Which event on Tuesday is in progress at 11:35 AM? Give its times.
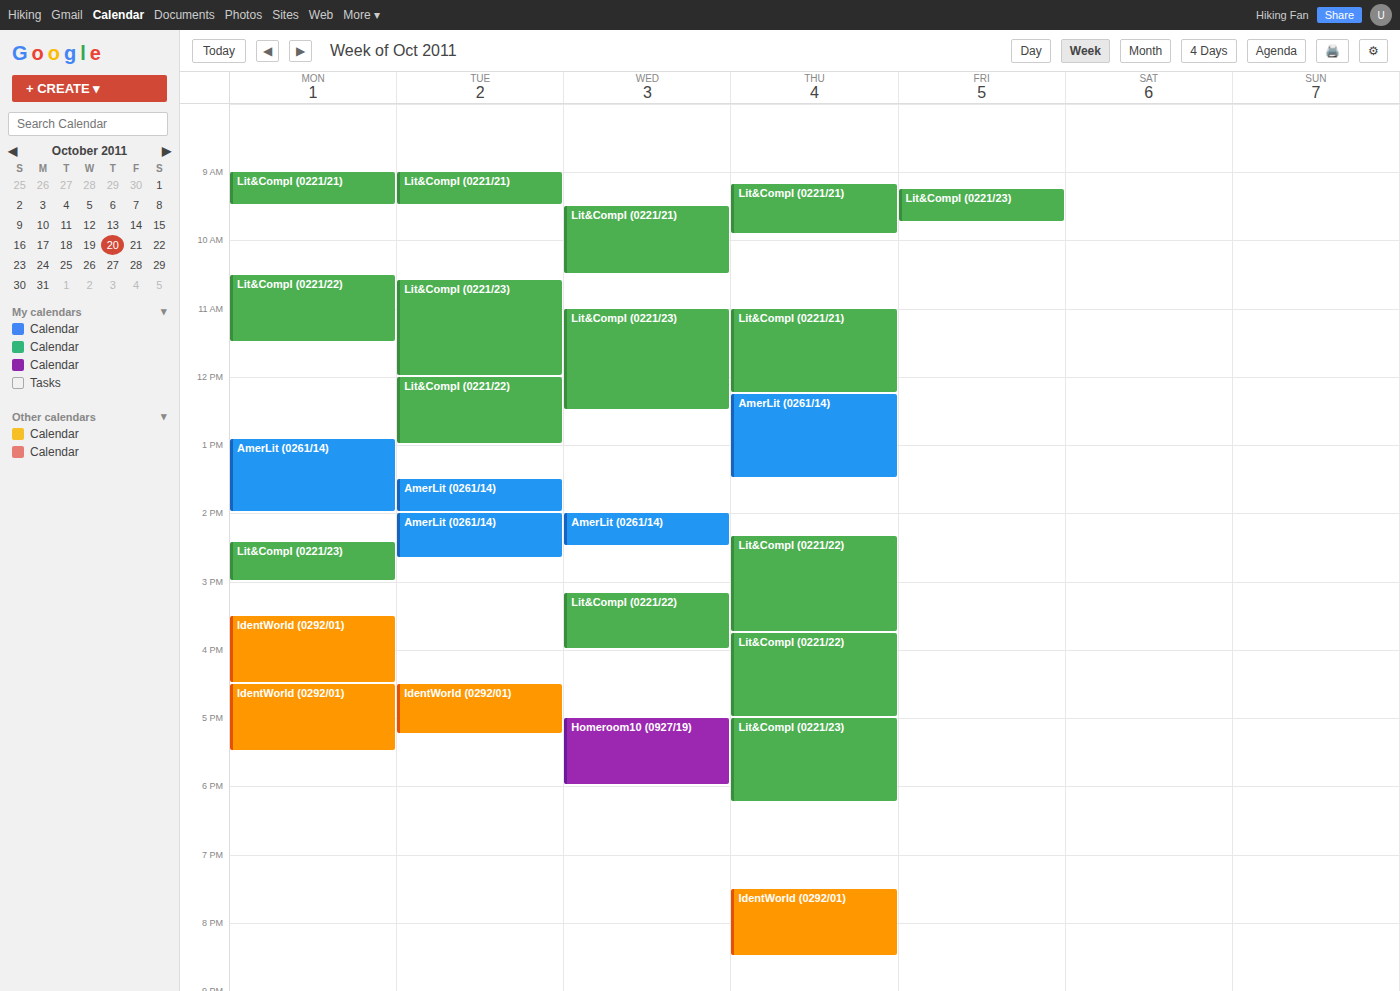
"Lit&CompI (0221/23)", 10:35 AM to 12:00 PM